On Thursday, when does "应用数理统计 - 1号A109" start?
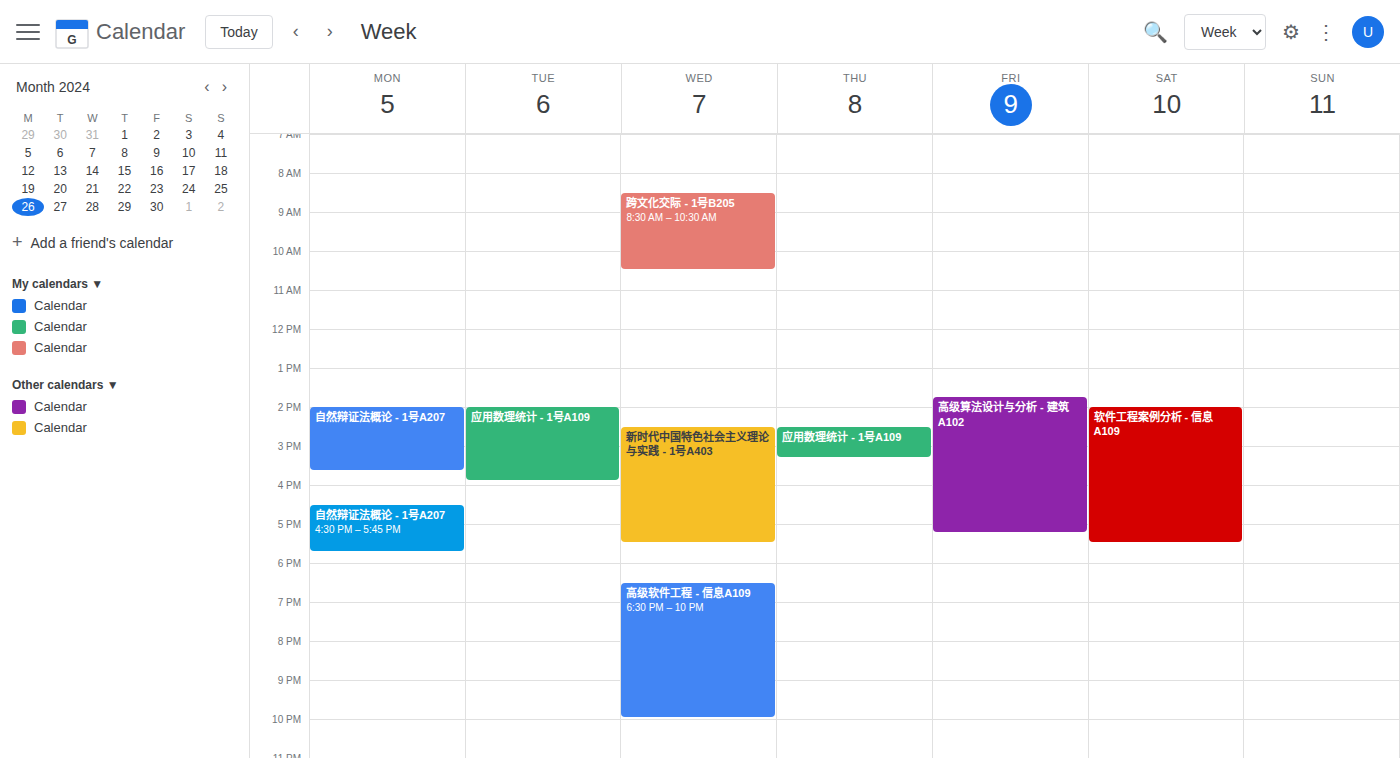
2:30 PM